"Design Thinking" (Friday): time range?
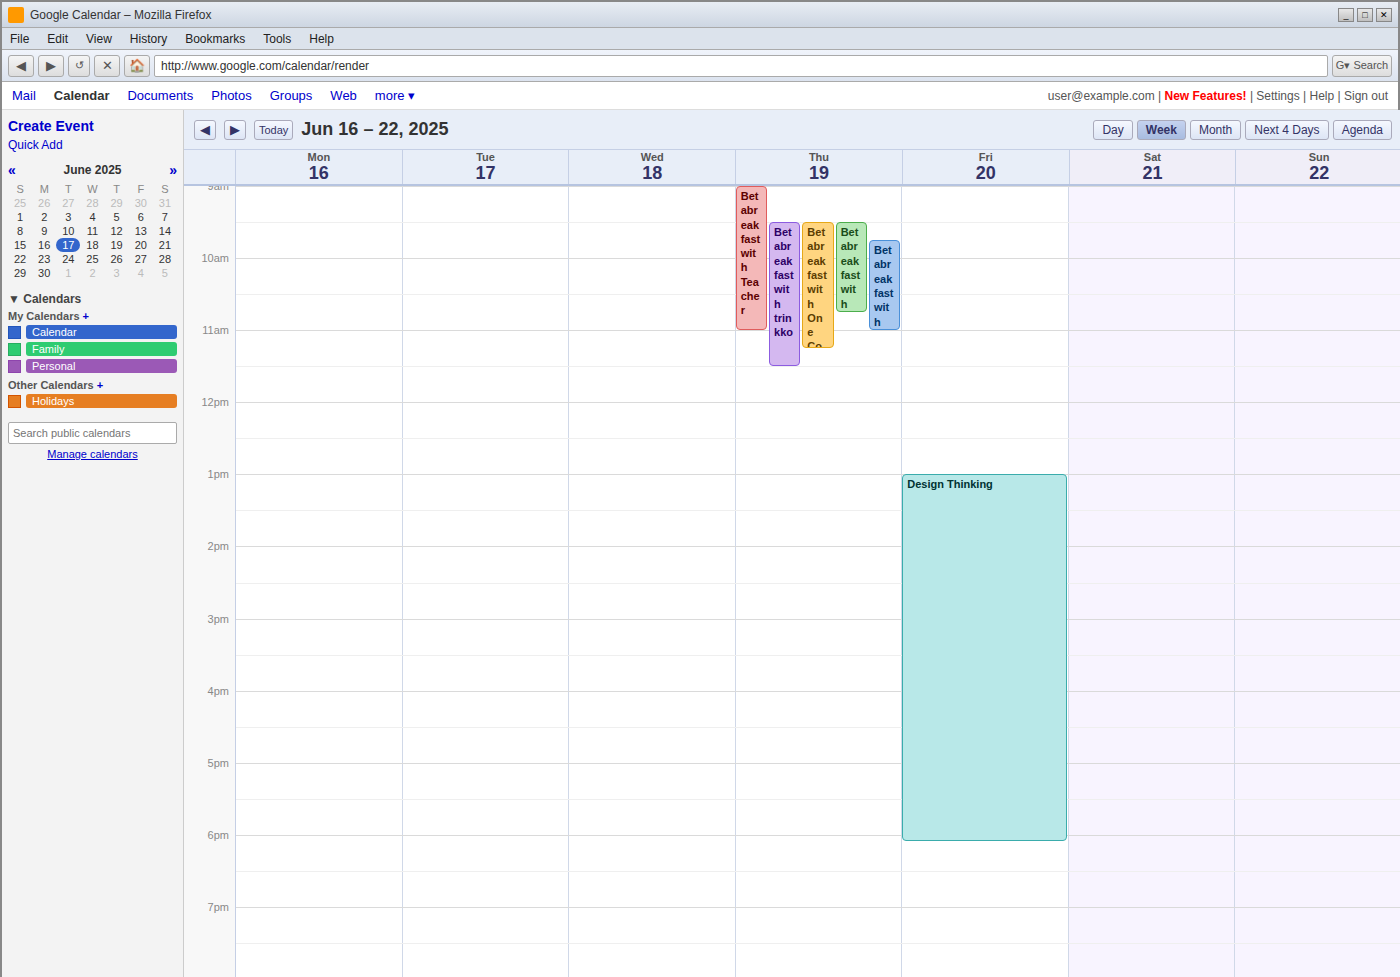
1:00 PM to 6:05 PM